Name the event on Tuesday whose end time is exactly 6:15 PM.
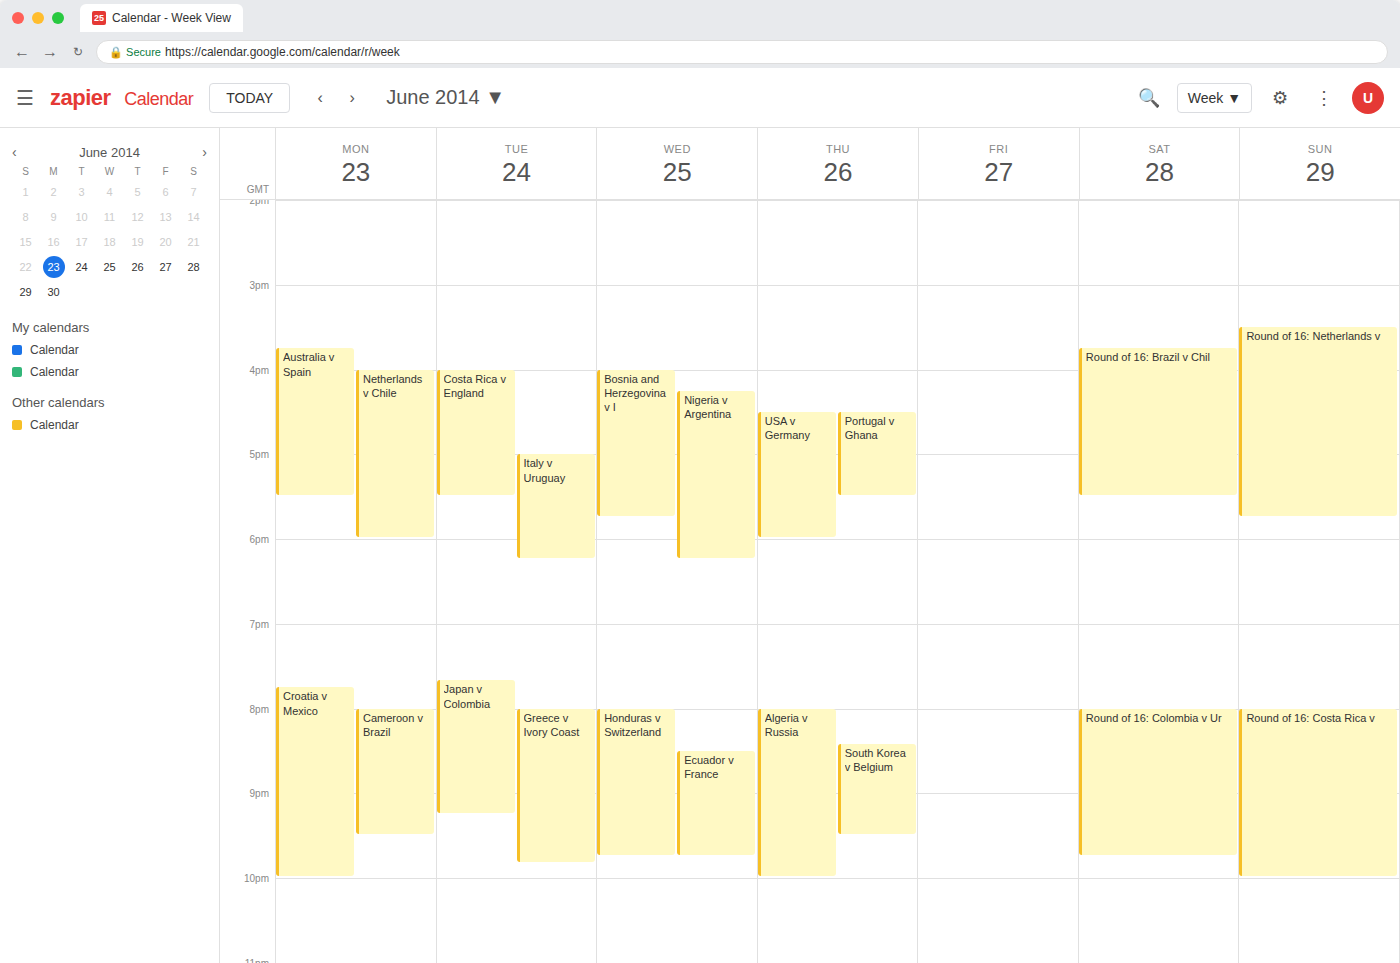
"Italy v Uruguay"